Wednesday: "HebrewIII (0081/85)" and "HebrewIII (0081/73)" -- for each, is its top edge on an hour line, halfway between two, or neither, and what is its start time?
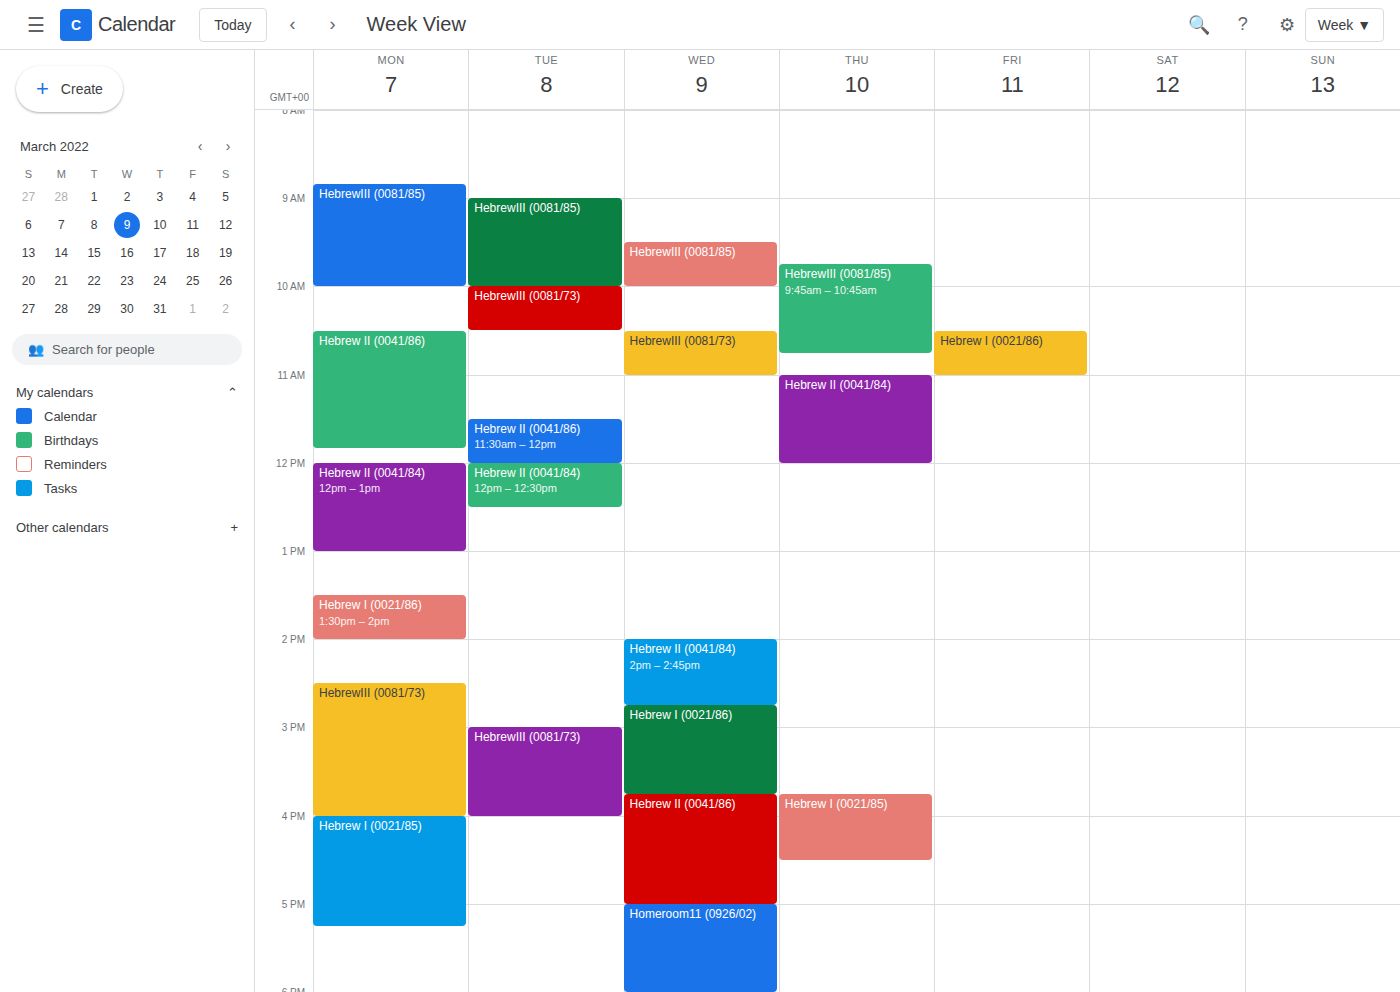
"HebrewIII (0081/85)": 9:30 AM, halfway between the 9 AM and 10 AM lines. "HebrewIII (0081/73)": 10:30 AM, halfway between the 10 AM and 11 AM lines.